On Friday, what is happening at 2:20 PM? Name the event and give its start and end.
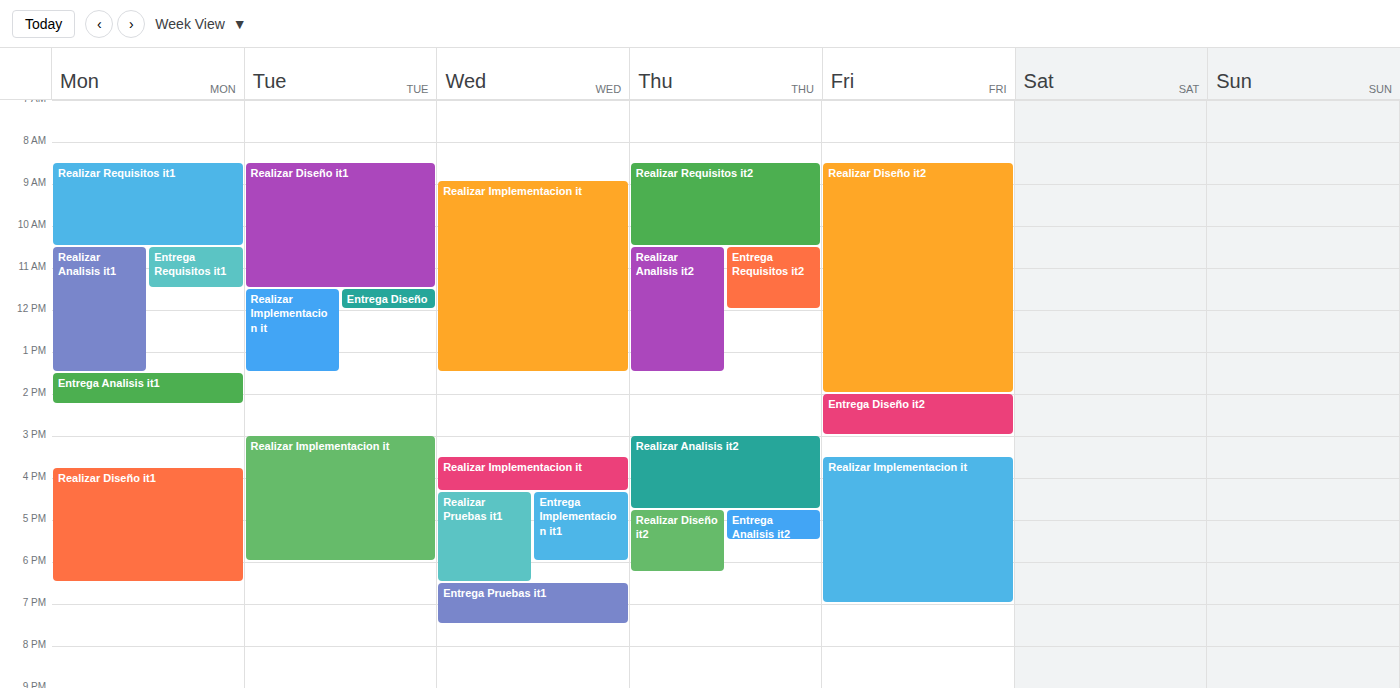
"Entrega Diseño it2", 2:00 PM to 3:00 PM